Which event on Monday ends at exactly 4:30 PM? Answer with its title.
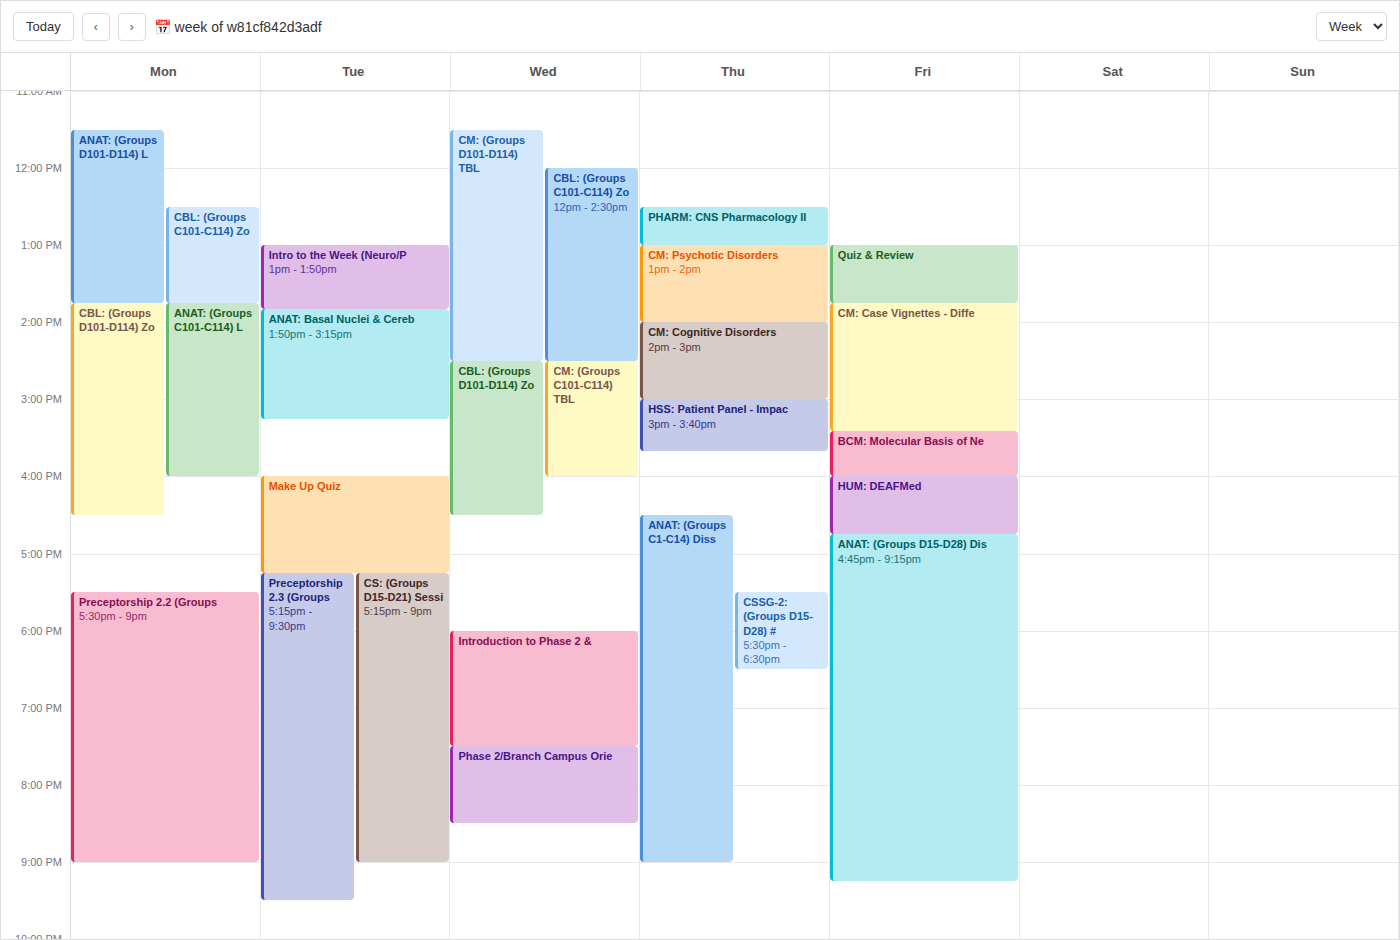
"CBL: (Groups D101-D114) Zo"